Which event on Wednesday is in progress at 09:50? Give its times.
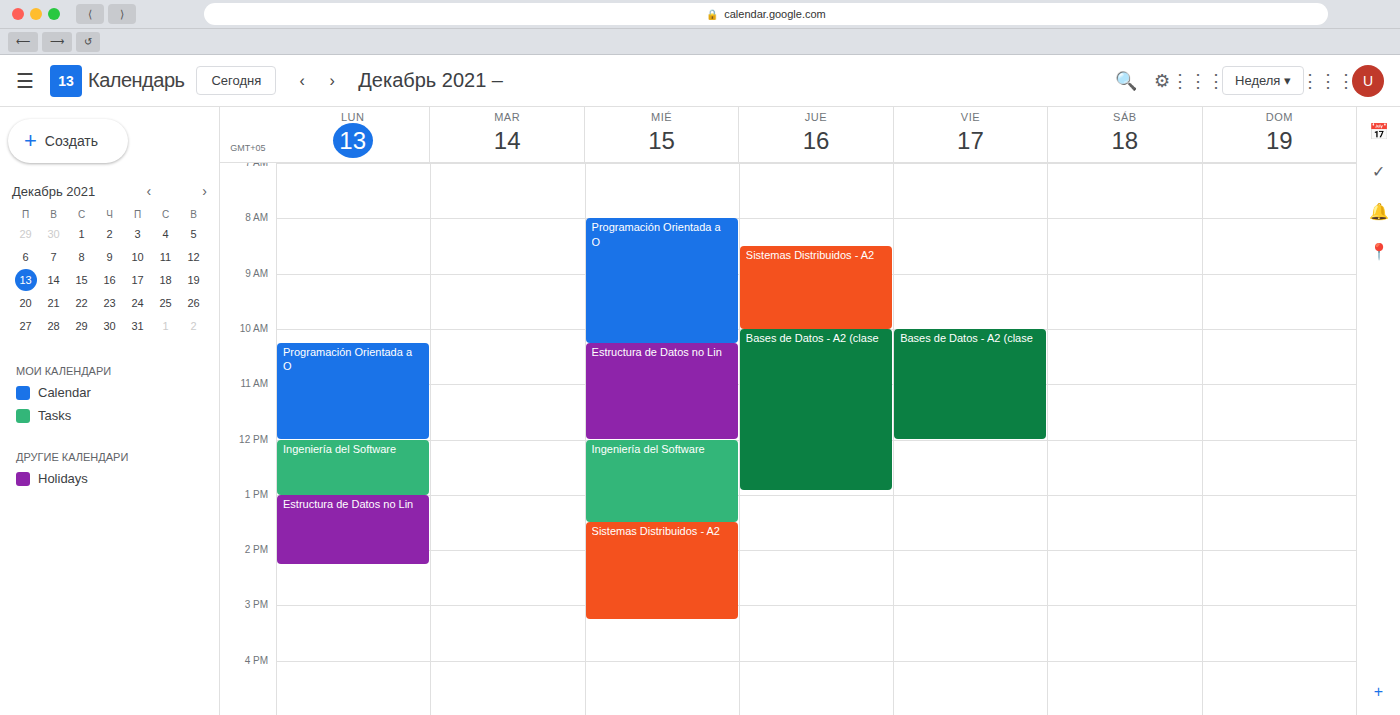
"Programación Orientada a O", 08:00 to 10:15